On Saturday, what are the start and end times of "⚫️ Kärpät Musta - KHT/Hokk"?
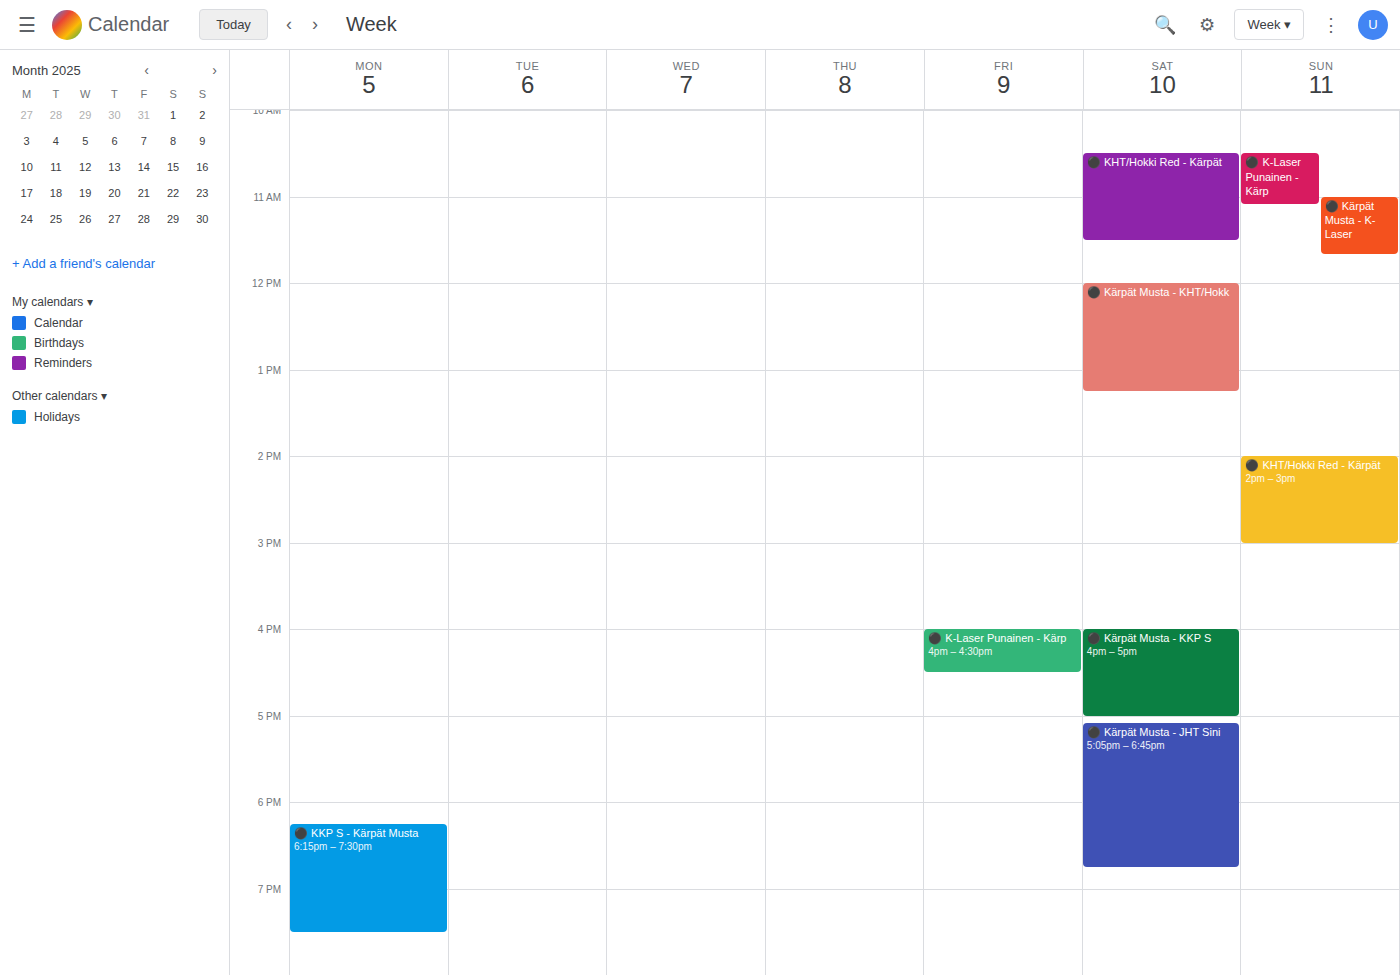
12:00 PM to 1:15 PM